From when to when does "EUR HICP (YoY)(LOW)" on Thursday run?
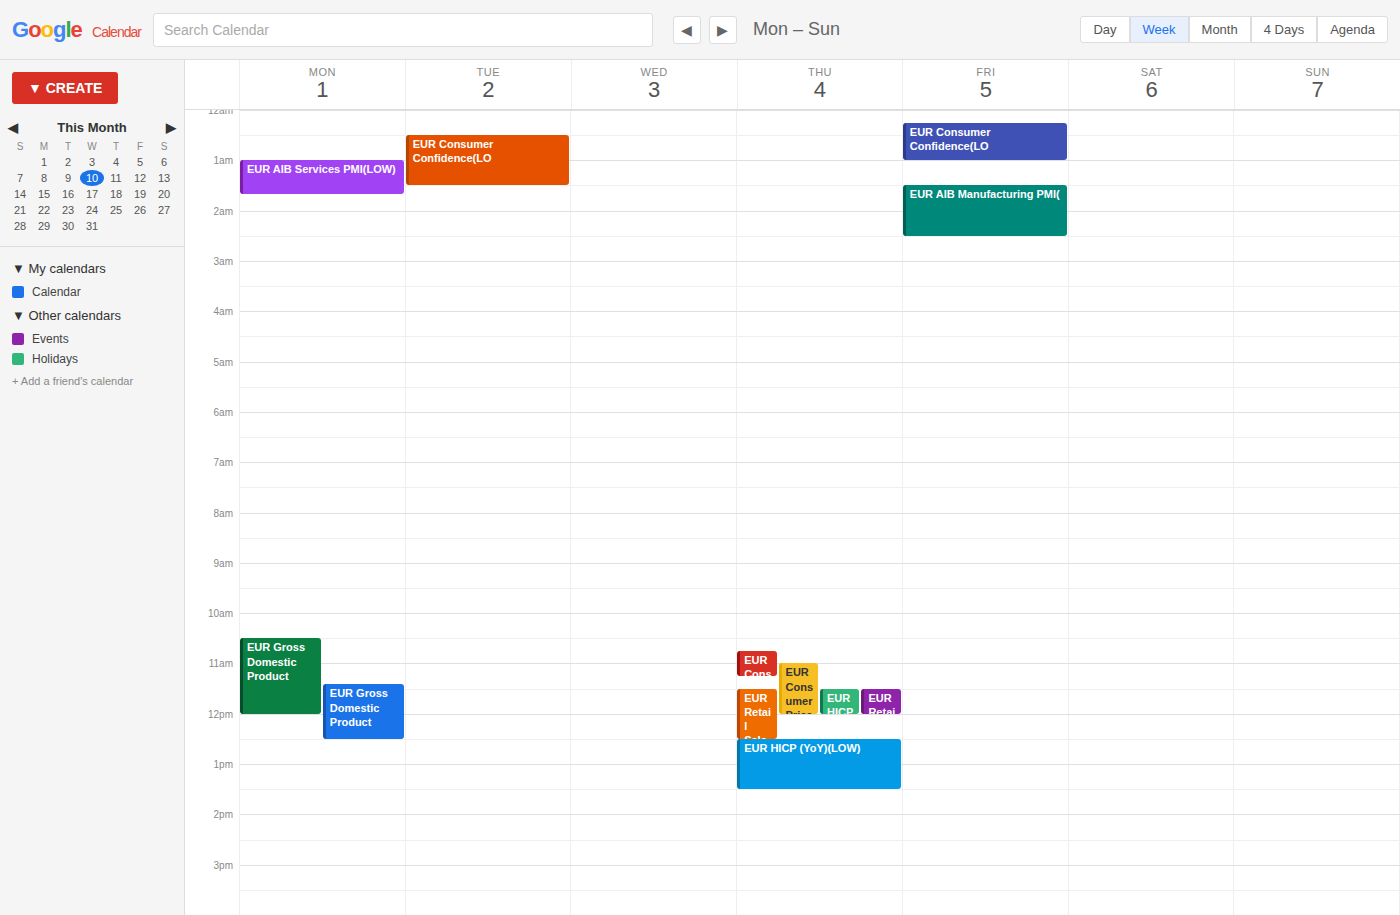
12:30 PM to 1:30 PM